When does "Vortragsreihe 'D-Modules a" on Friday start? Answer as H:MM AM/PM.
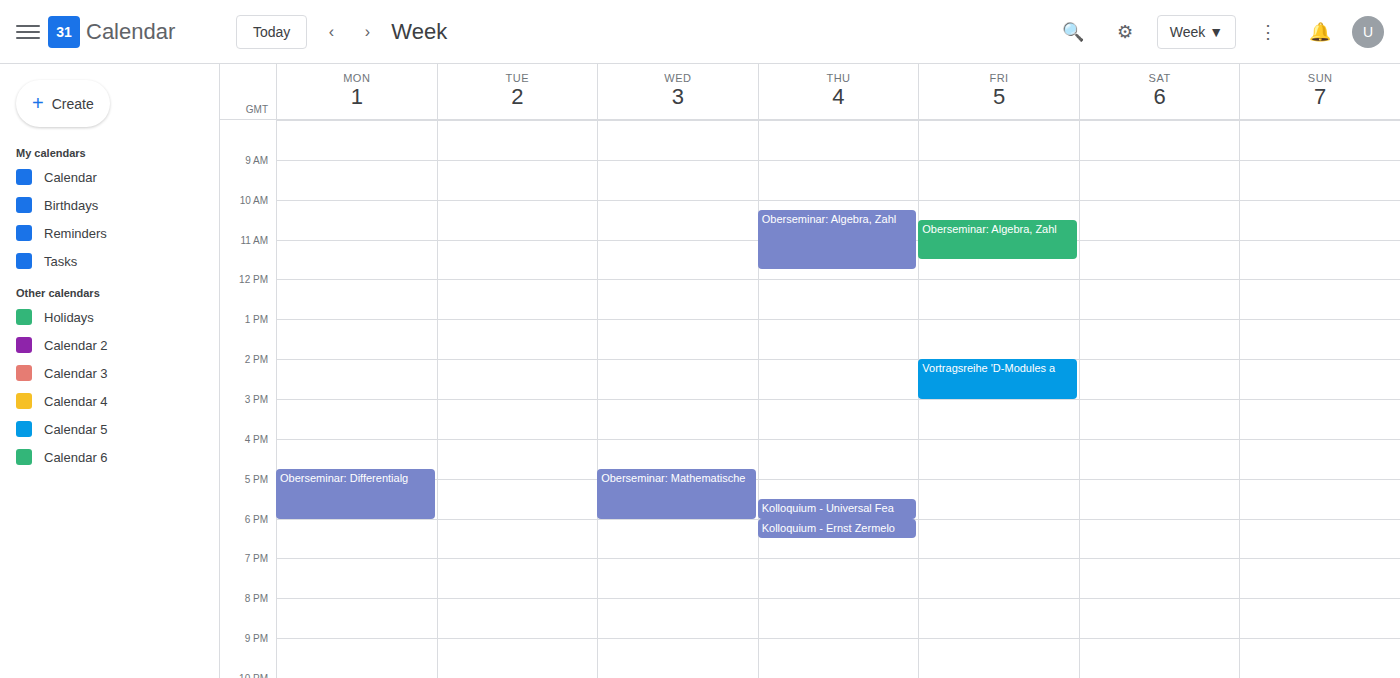
2:00 PM